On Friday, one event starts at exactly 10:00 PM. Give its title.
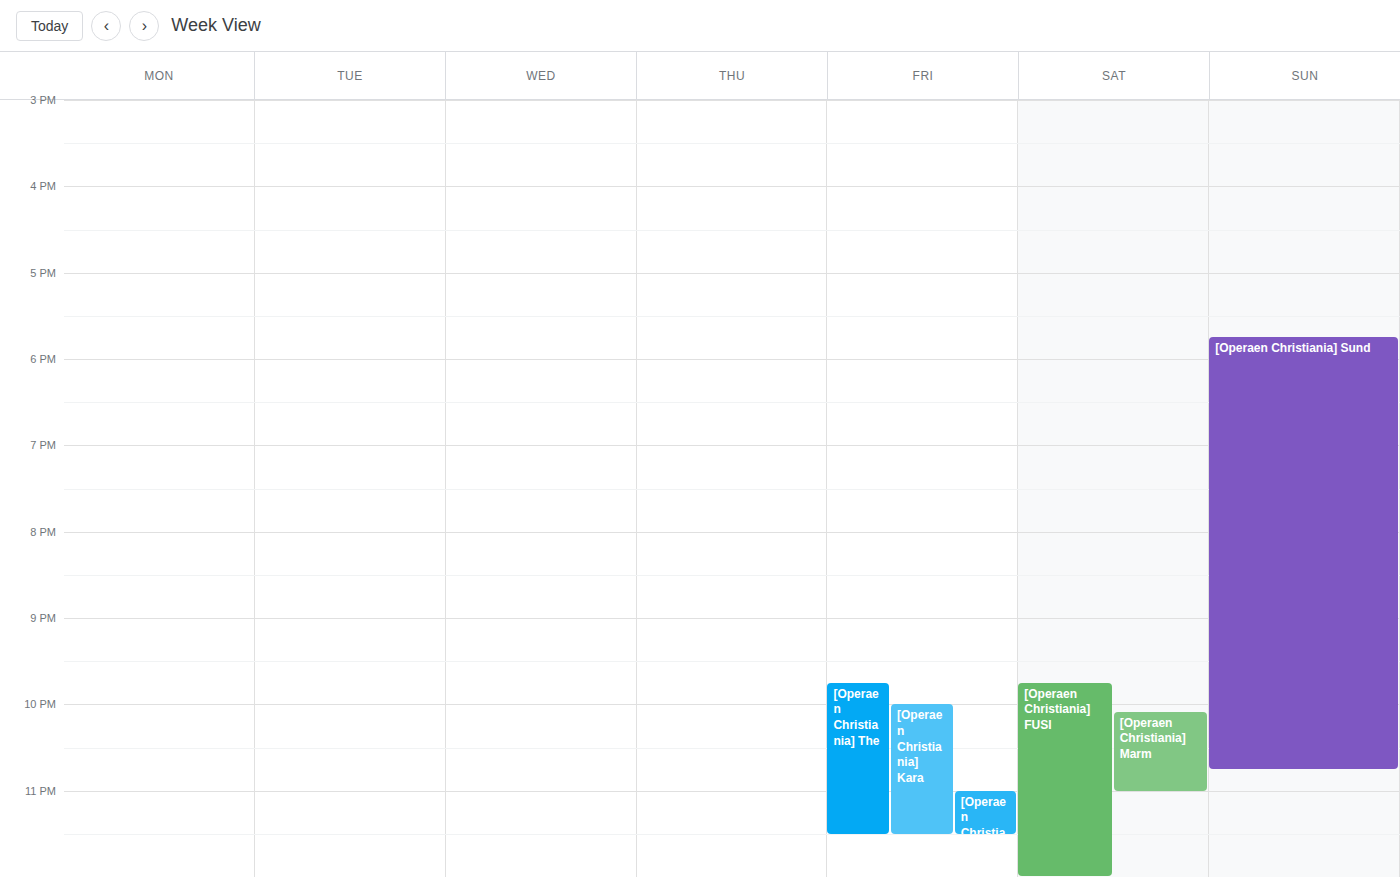
"[Operaen Christiania] Kara"